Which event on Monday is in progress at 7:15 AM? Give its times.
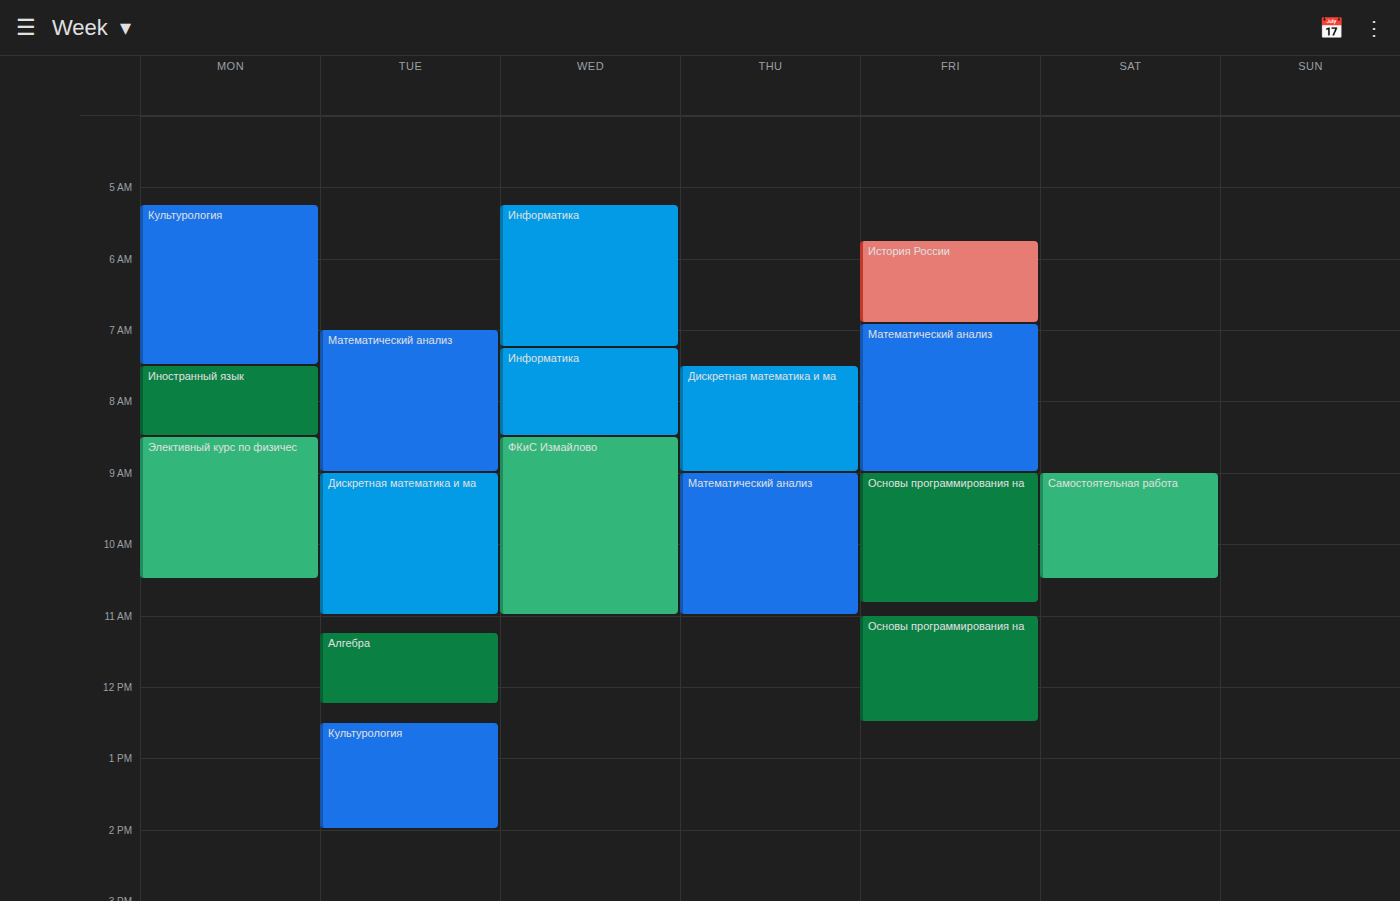
"Культурология", 5:15 AM to 7:30 AM